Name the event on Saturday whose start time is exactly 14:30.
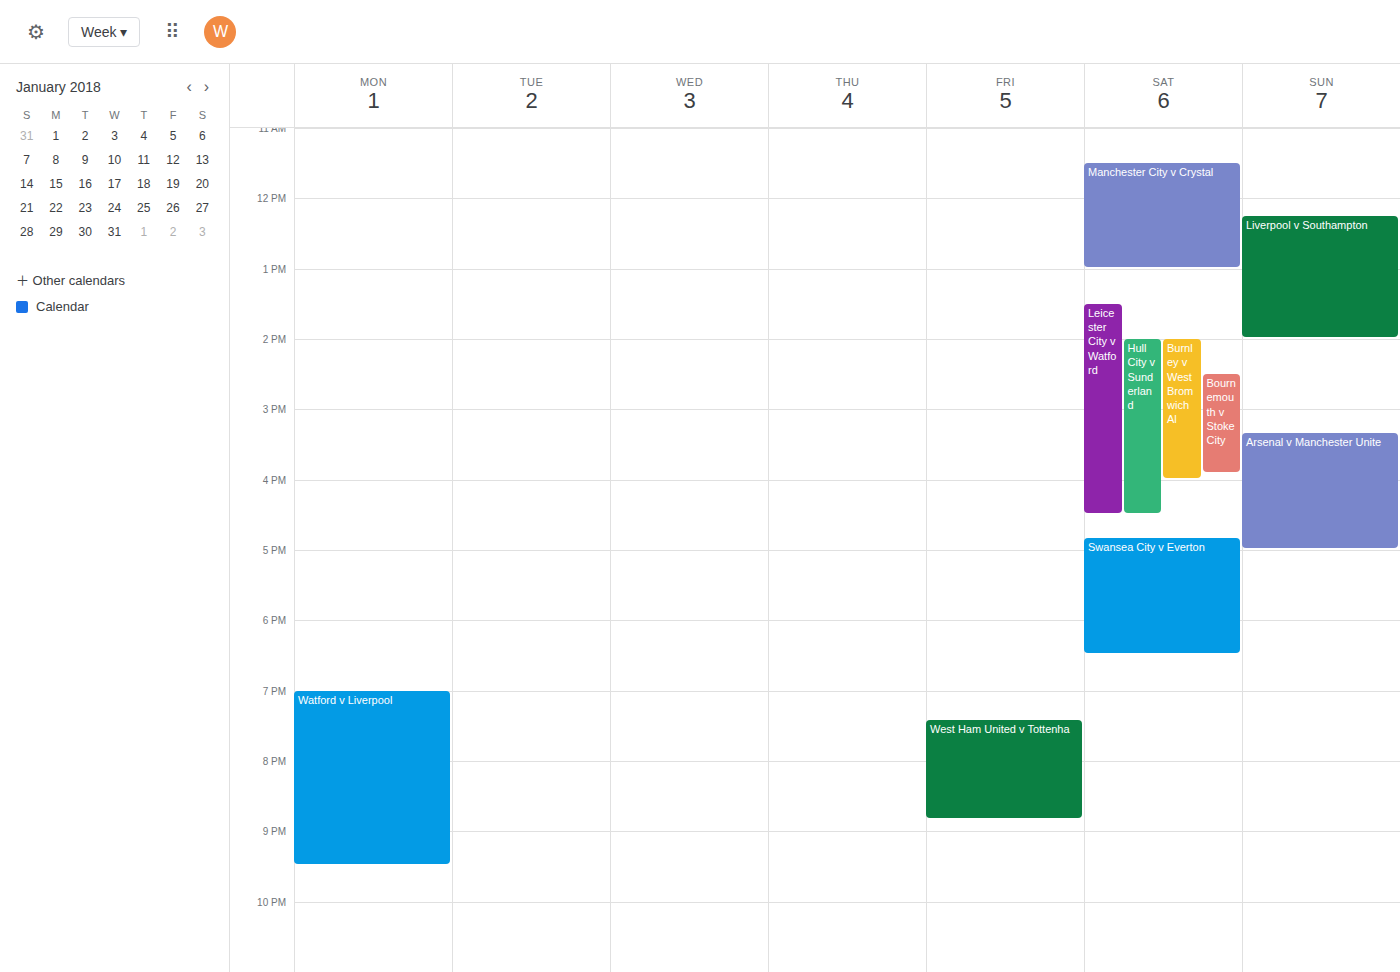
"Bournemouth v Stoke City"